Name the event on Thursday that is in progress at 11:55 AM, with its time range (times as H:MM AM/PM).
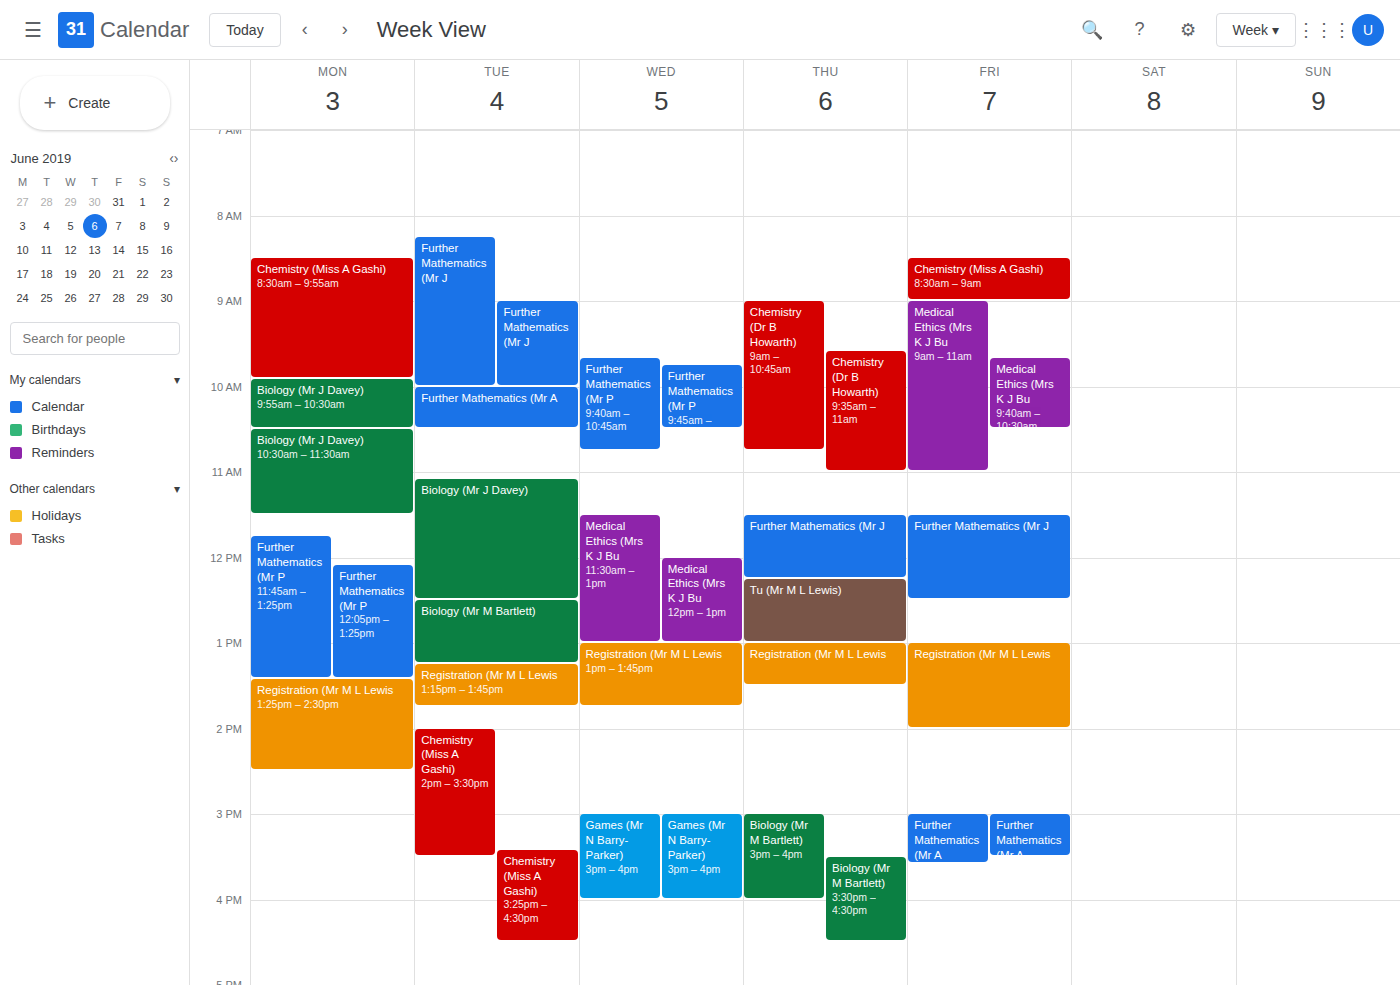
"Further Mathematics (Mr J", 11:30 AM to 12:15 PM